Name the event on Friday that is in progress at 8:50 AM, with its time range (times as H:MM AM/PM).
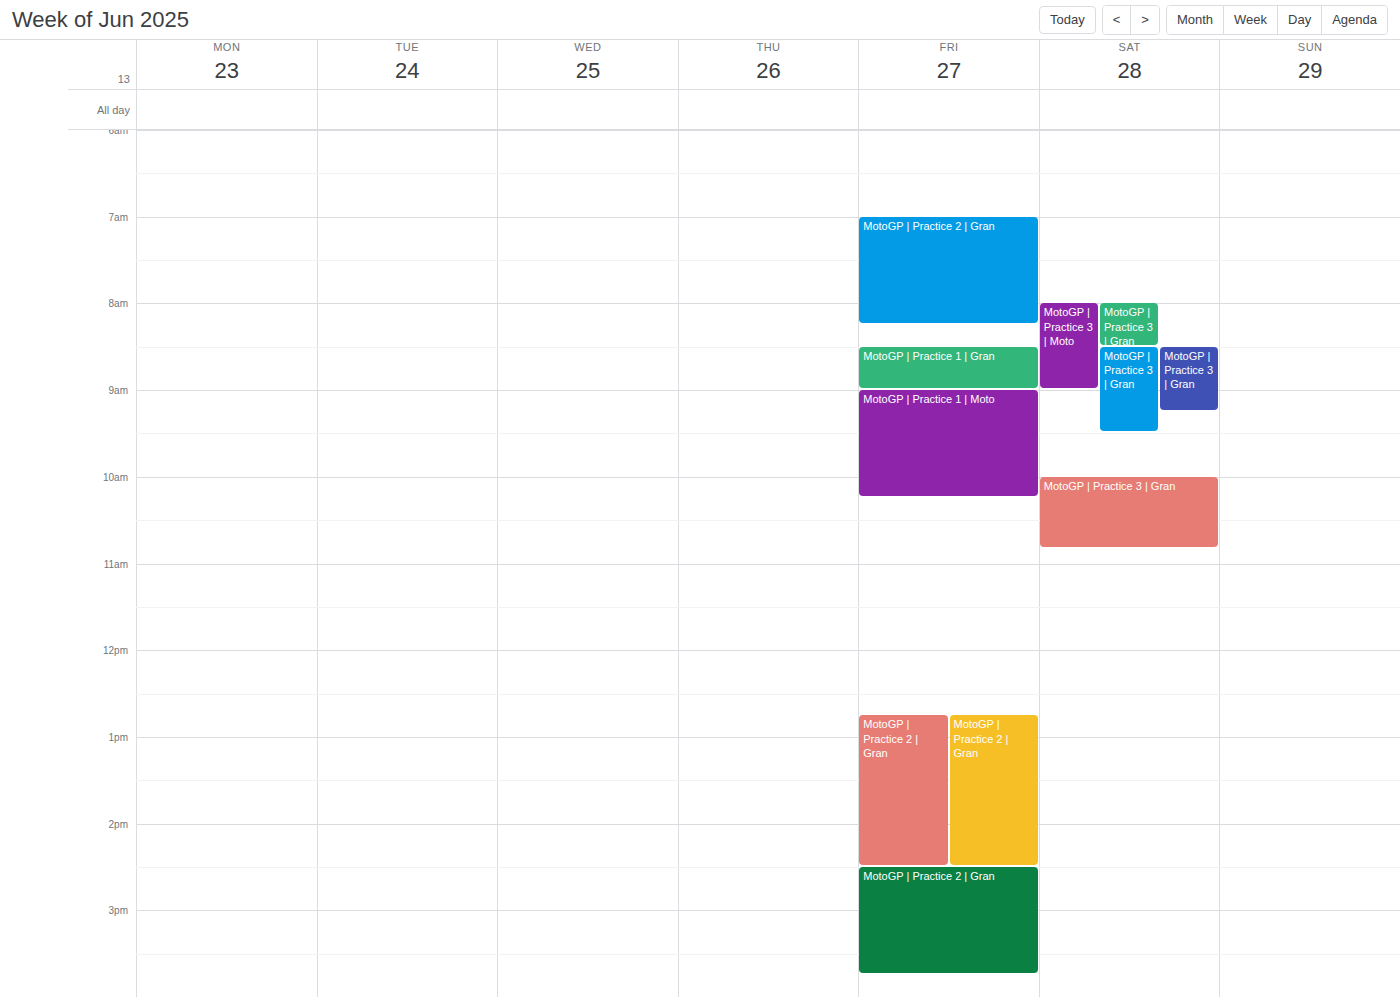
"MotoGP | Practice 1 | Gran", 8:30 AM to 9:00 AM